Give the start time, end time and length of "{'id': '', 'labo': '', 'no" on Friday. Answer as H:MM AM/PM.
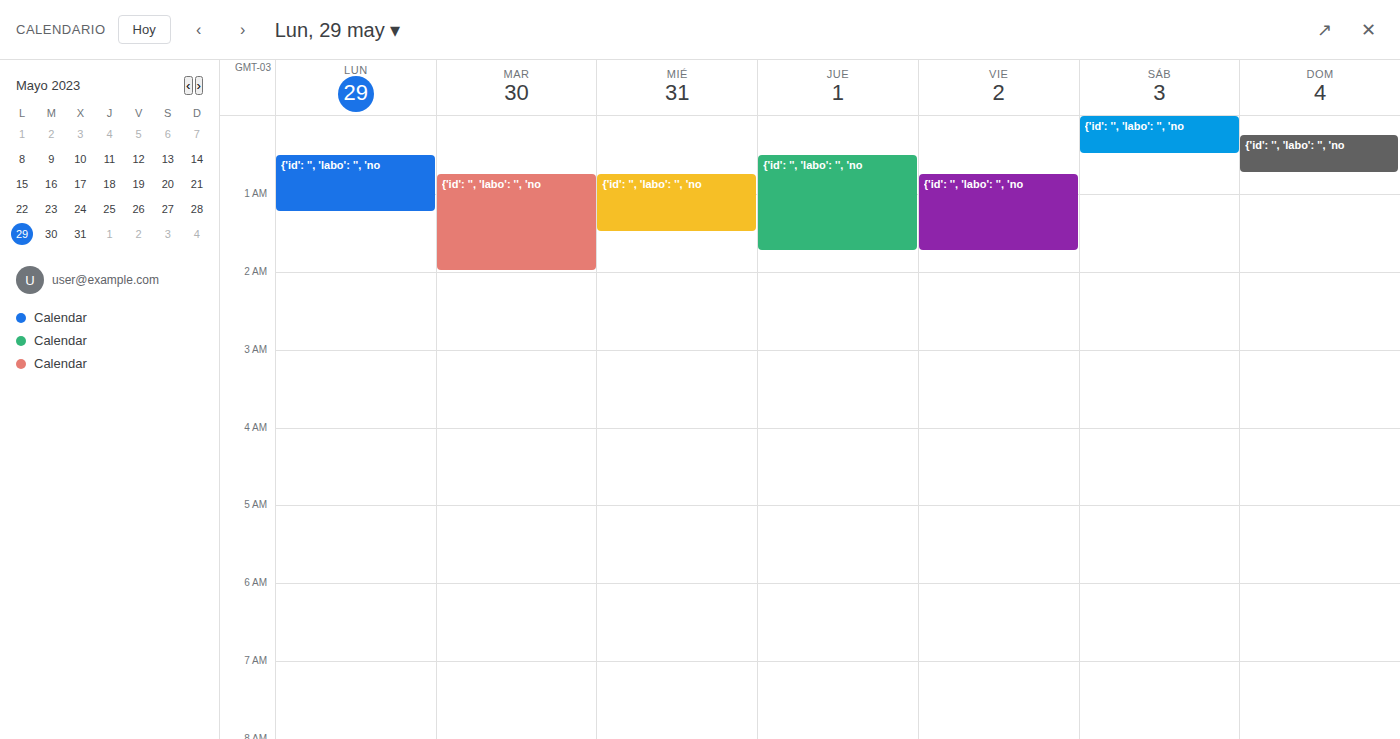
12:45 AM to 1:45 AM, 1 hour